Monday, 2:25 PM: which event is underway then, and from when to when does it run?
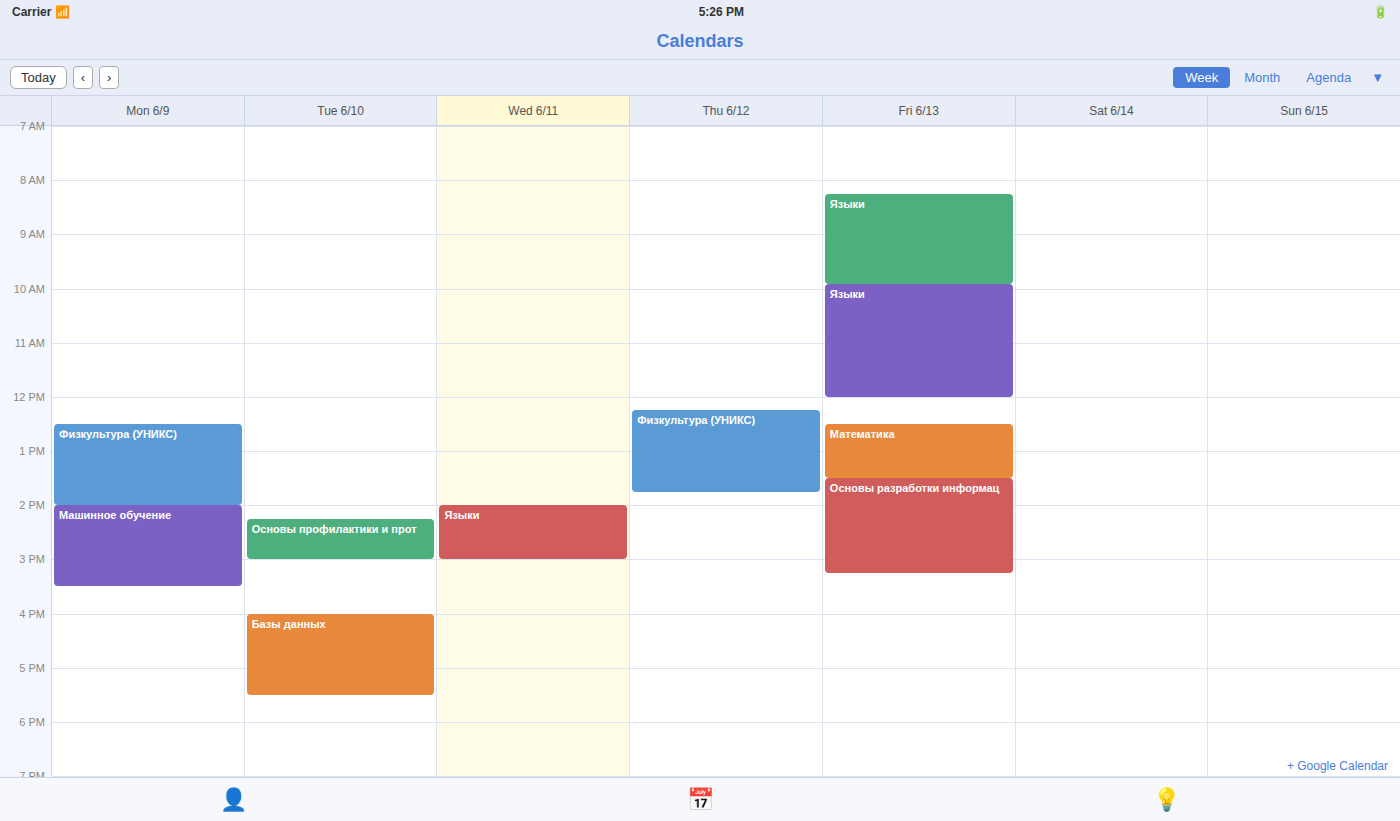
"Машинное обучение", 2:00 PM to 3:30 PM